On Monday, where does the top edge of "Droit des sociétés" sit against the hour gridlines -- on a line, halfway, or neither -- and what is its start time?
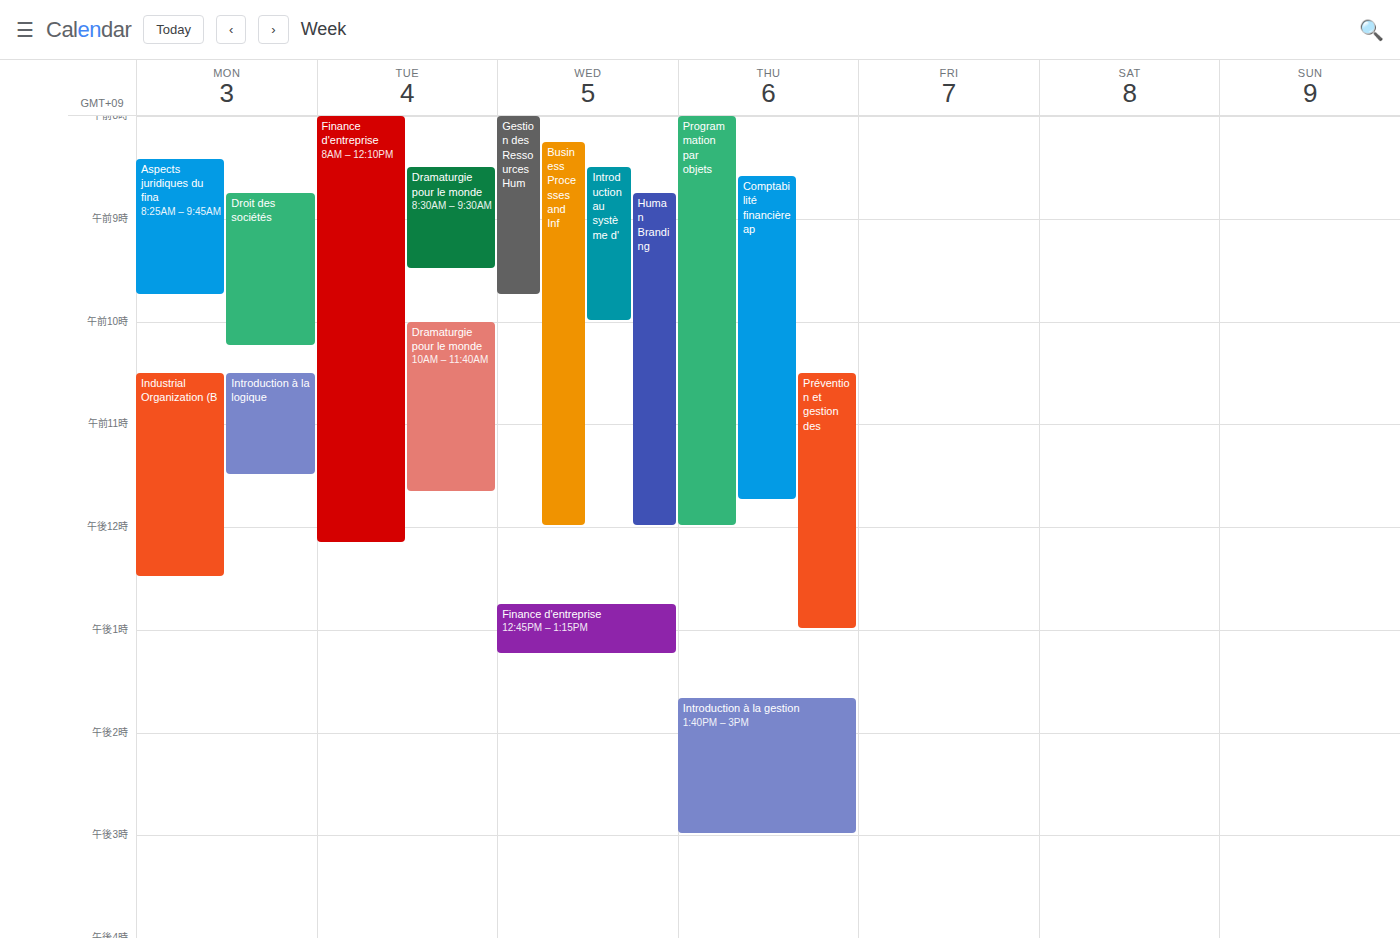
8:45 AM -- neither: three quarters of the way from the 8 AM line to the 9 AM line.